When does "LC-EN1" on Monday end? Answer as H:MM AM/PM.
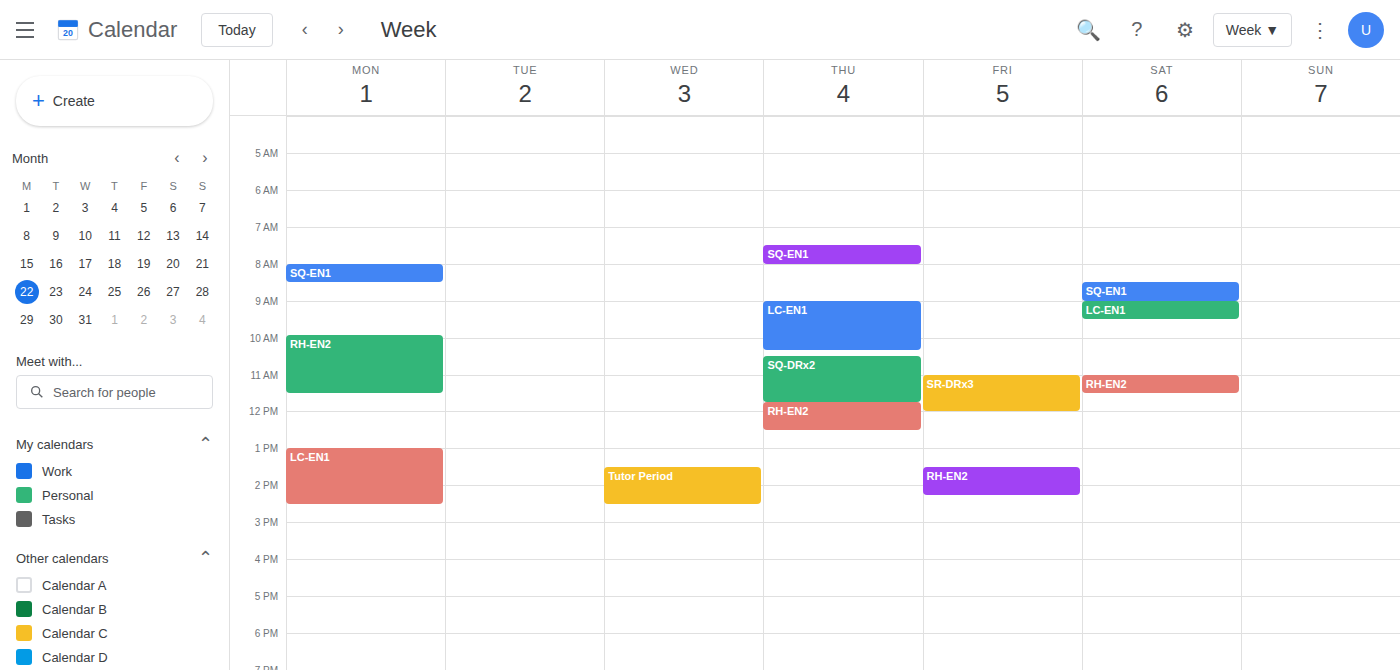
2:30 PM